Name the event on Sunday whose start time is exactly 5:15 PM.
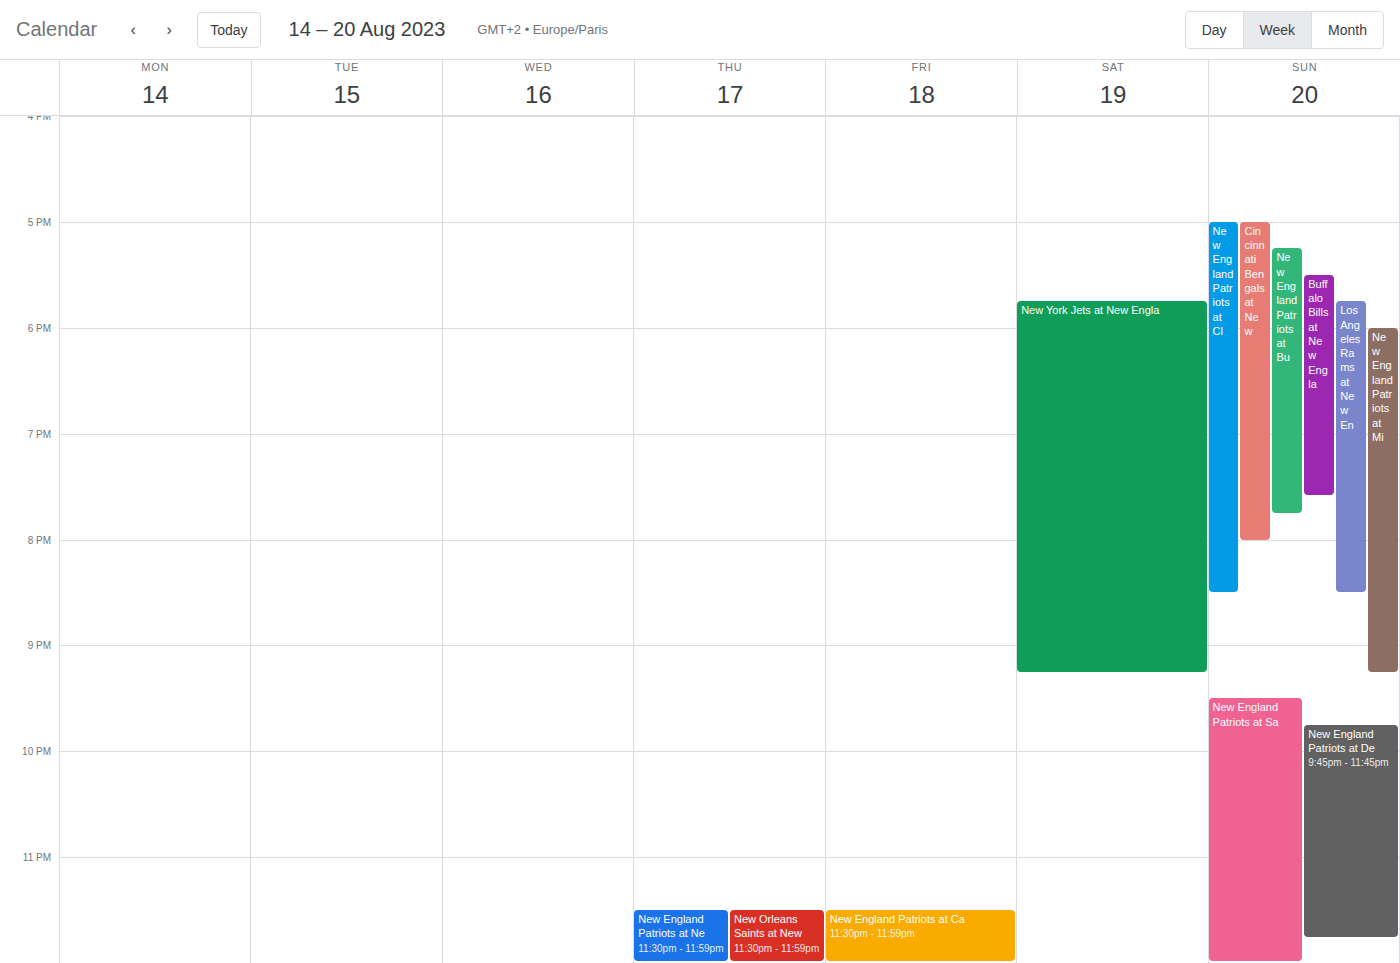
"New England Patriots at Bu"